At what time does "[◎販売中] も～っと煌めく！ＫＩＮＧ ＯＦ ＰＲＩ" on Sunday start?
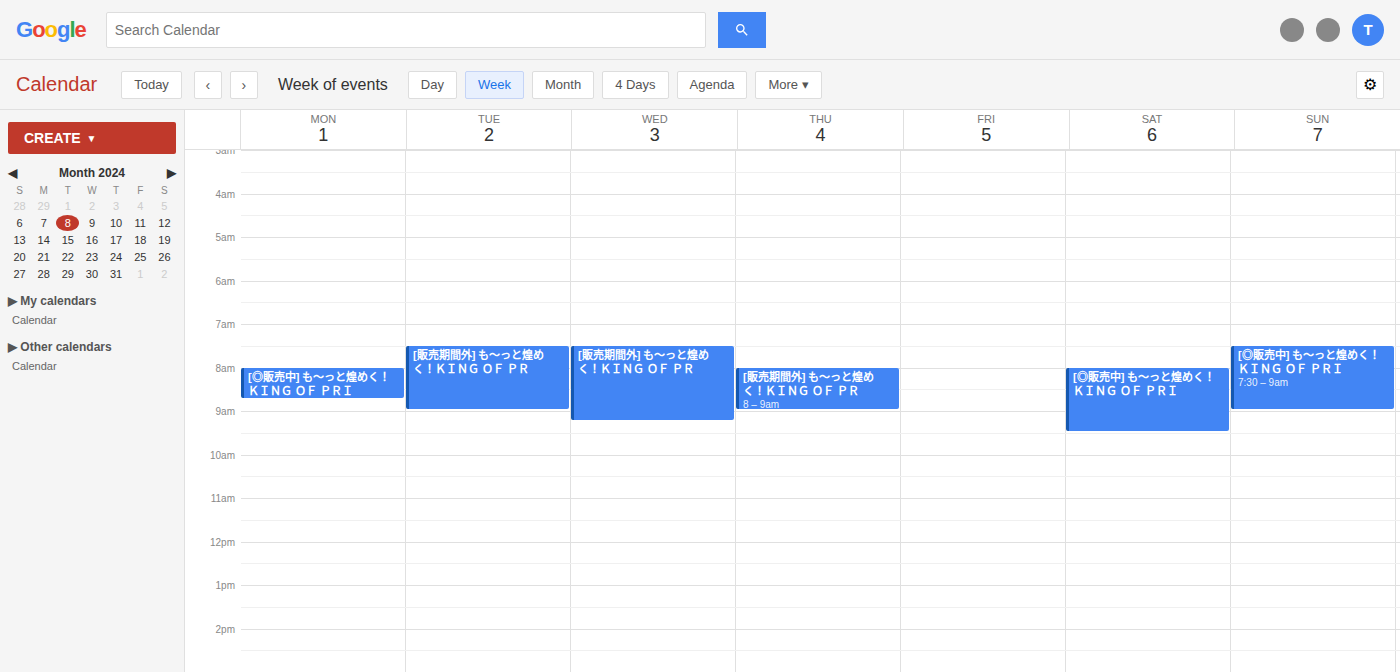
7:30 AM